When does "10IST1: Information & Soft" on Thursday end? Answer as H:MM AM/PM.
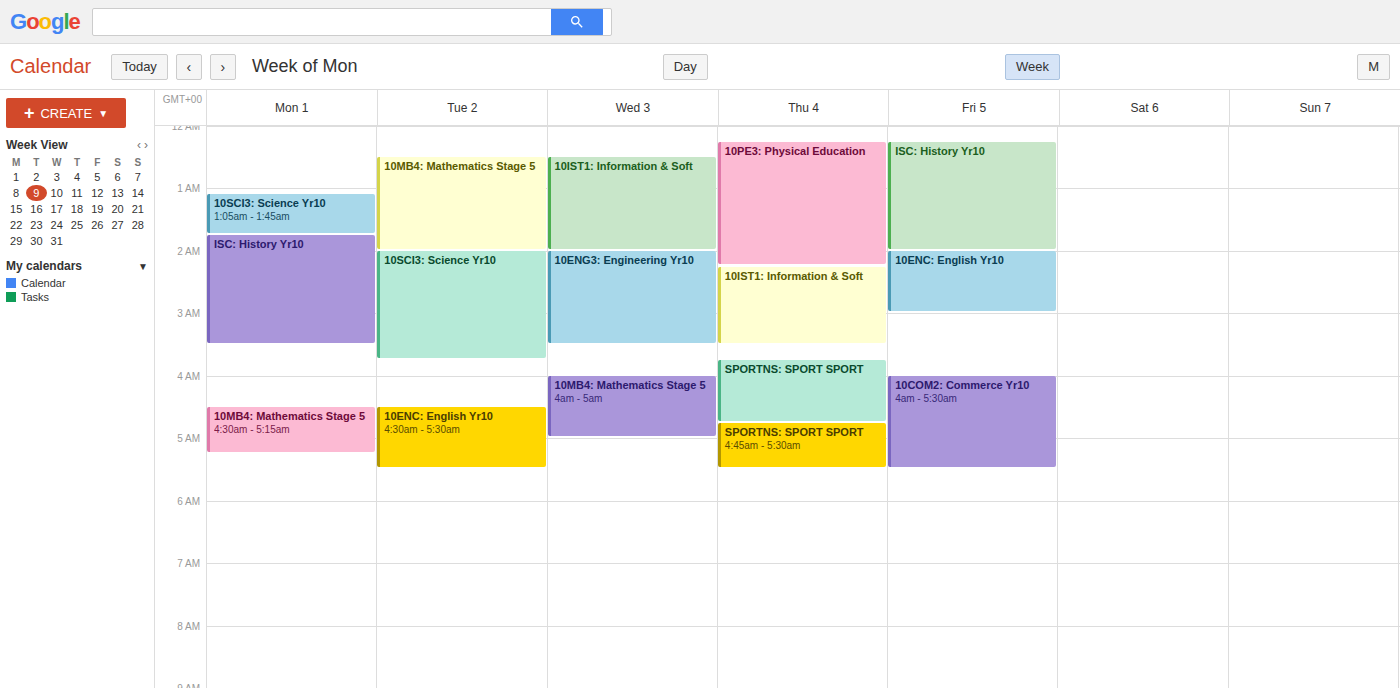
3:30 AM